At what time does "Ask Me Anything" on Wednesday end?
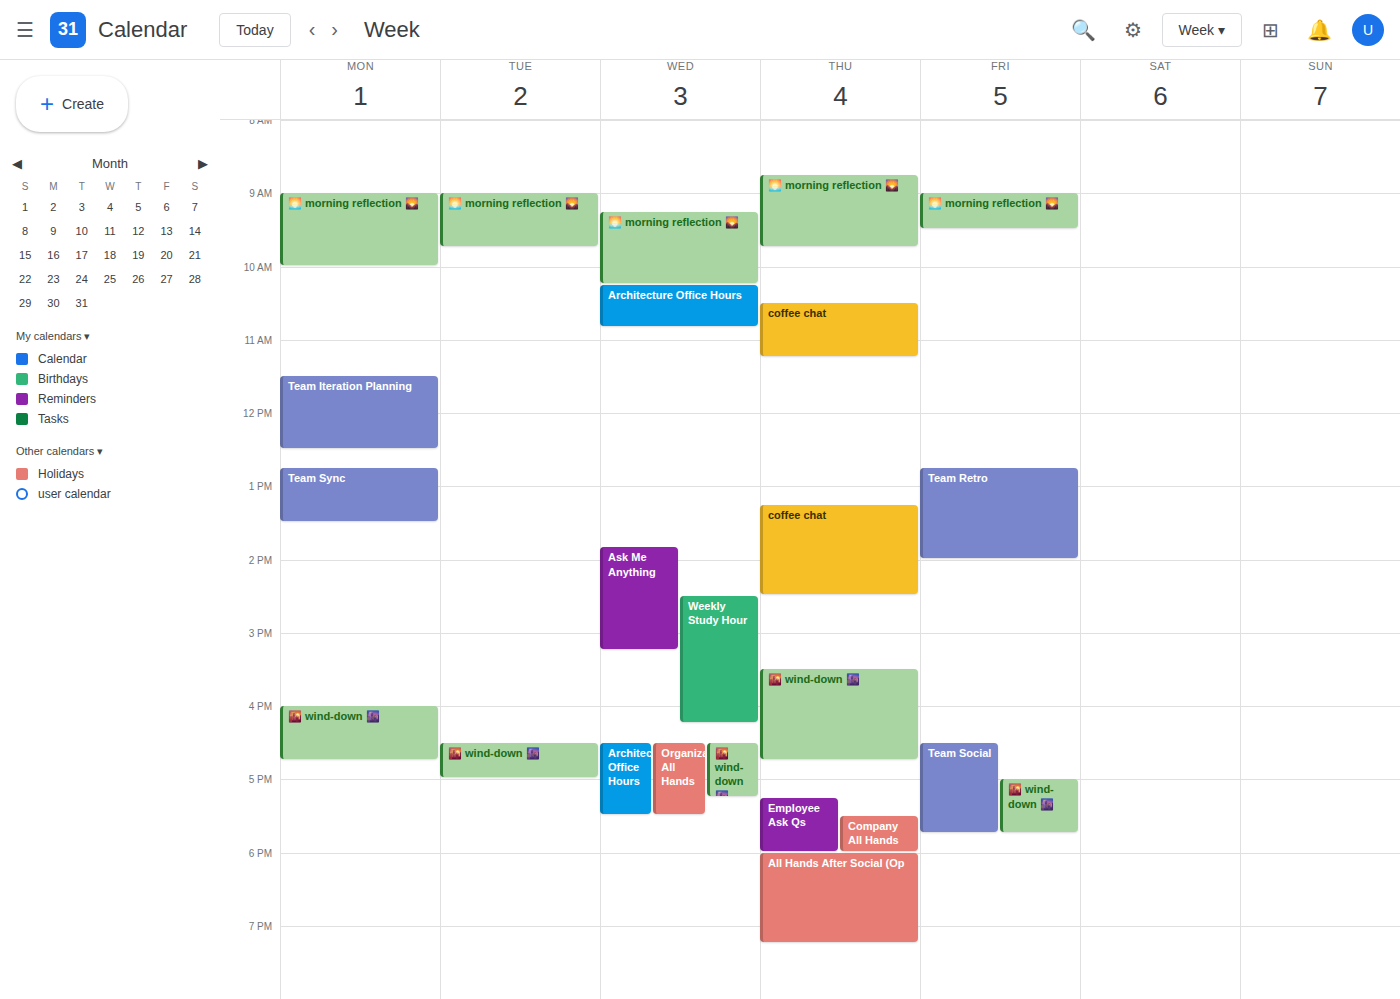
3:15 PM